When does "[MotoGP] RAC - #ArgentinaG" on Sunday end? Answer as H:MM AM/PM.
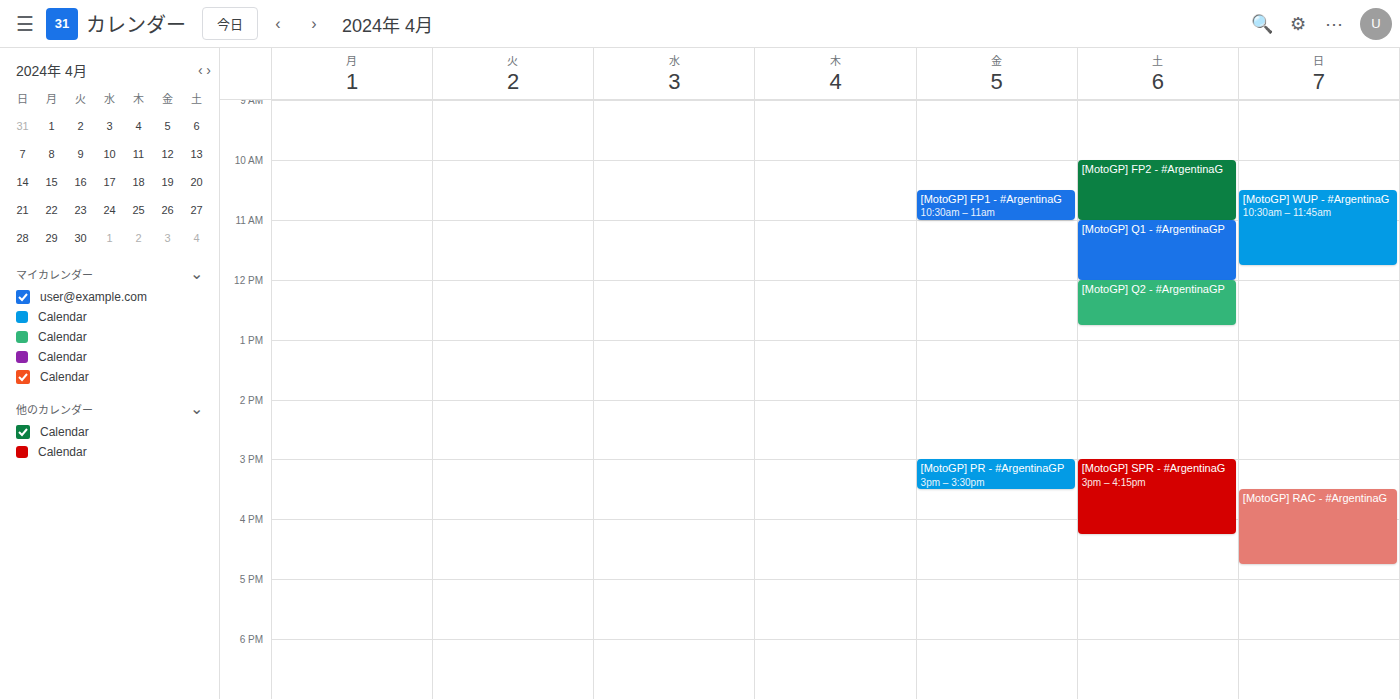
4:45 PM